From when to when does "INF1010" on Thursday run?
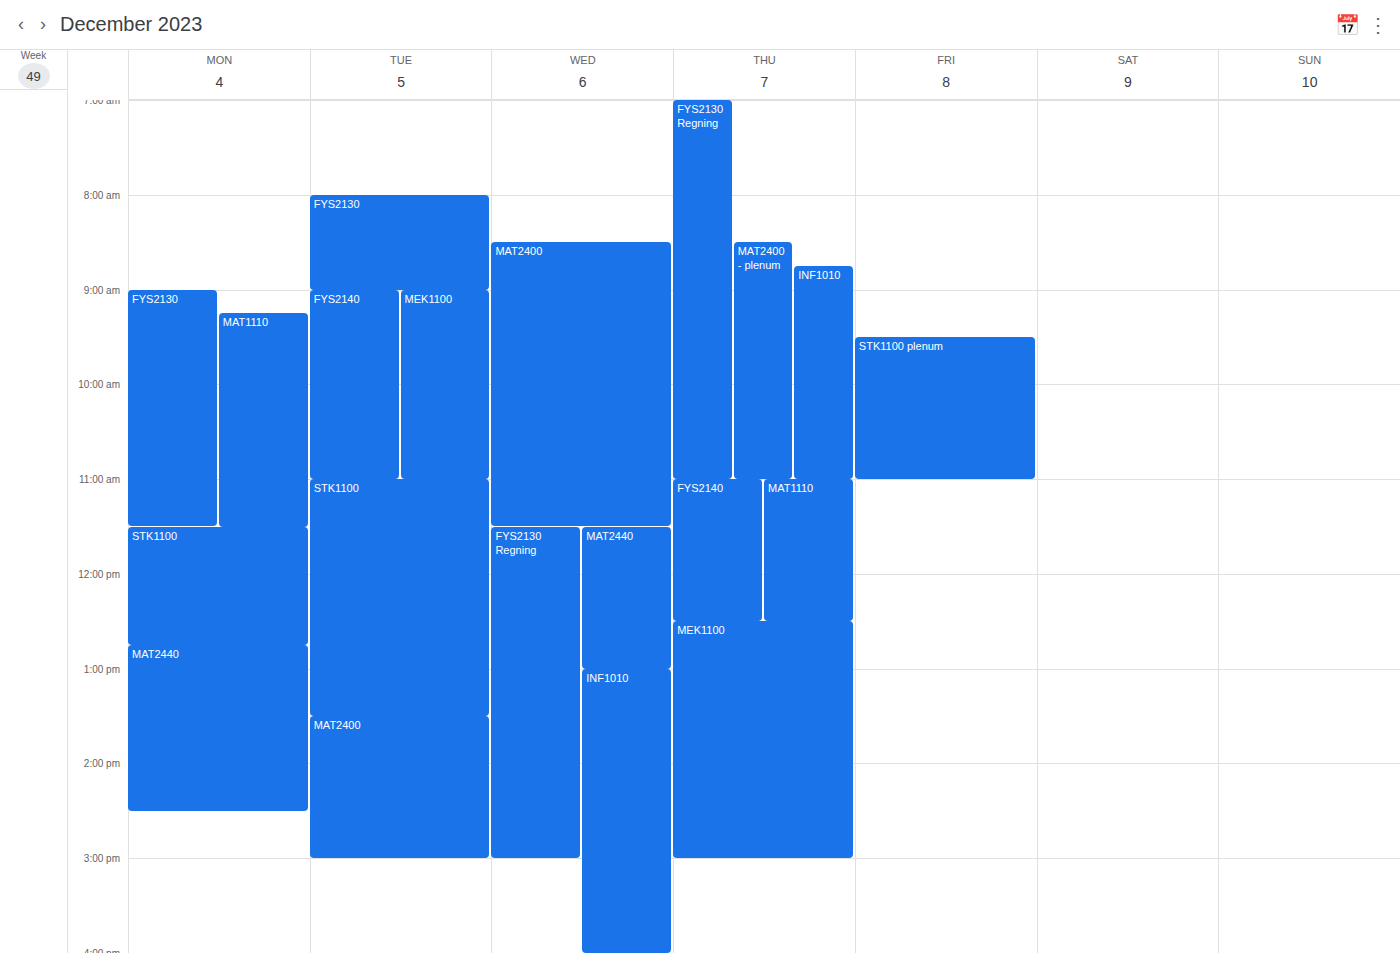
8:45 AM to 11:00 AM